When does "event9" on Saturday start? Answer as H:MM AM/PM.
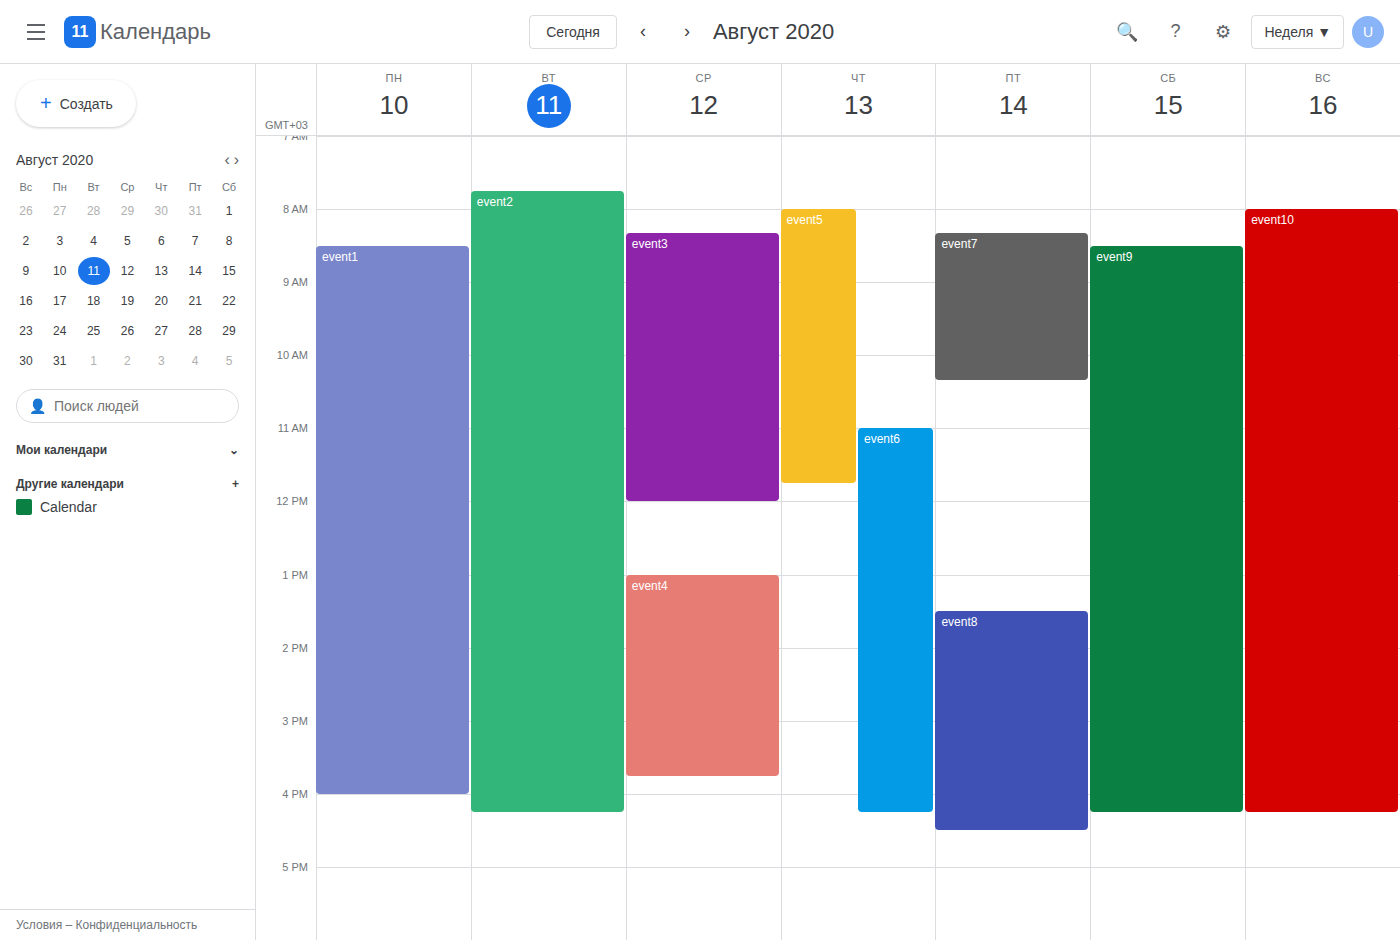
8:30 AM